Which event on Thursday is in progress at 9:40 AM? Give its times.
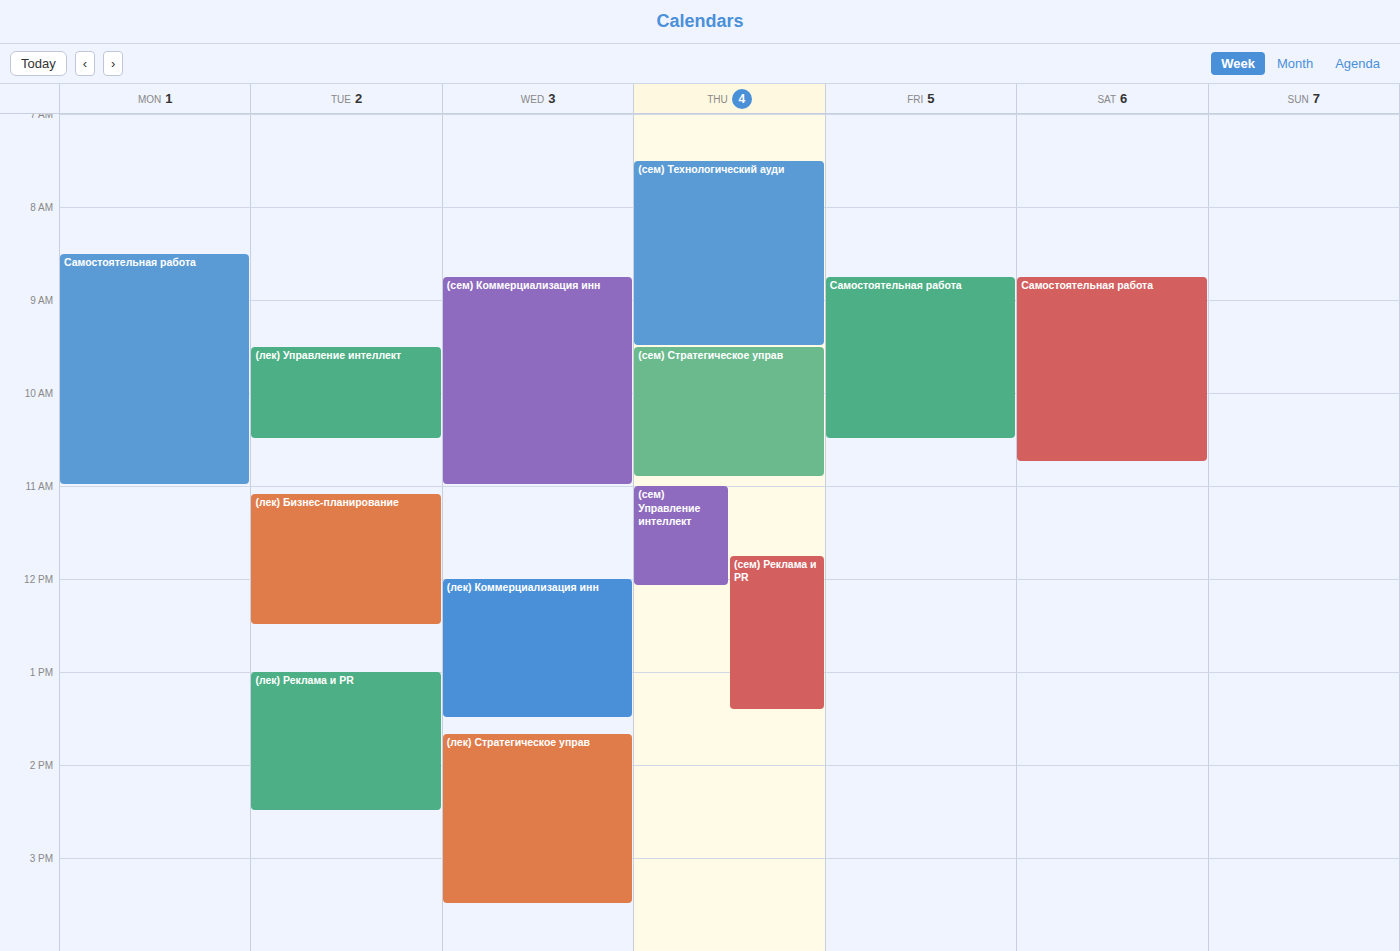
"(сем) Стратегическое управ", 9:30 AM to 10:55 AM